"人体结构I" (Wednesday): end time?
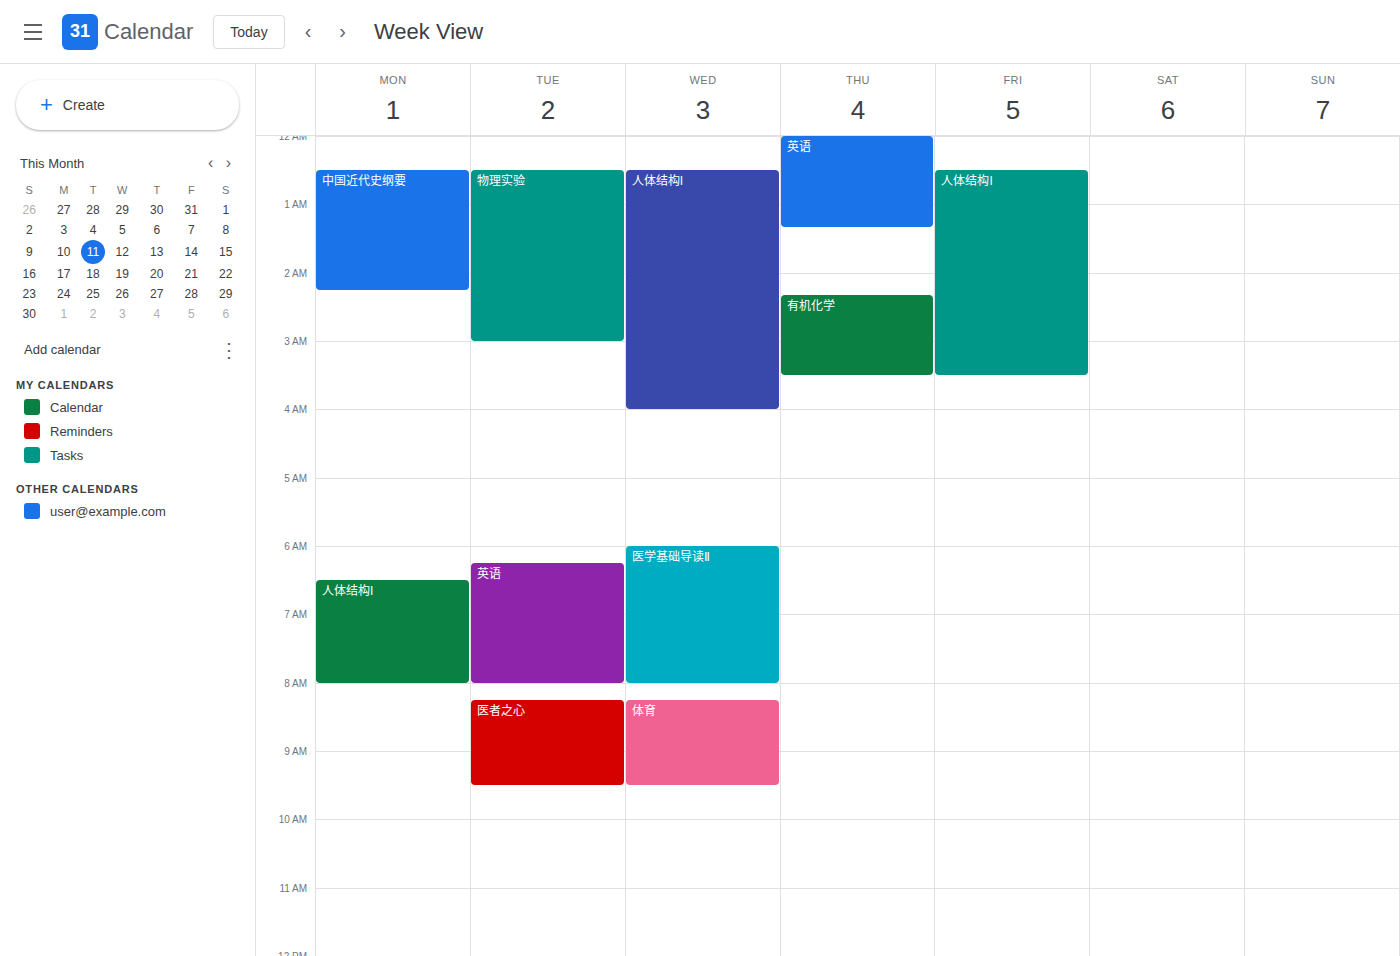
4:00 AM